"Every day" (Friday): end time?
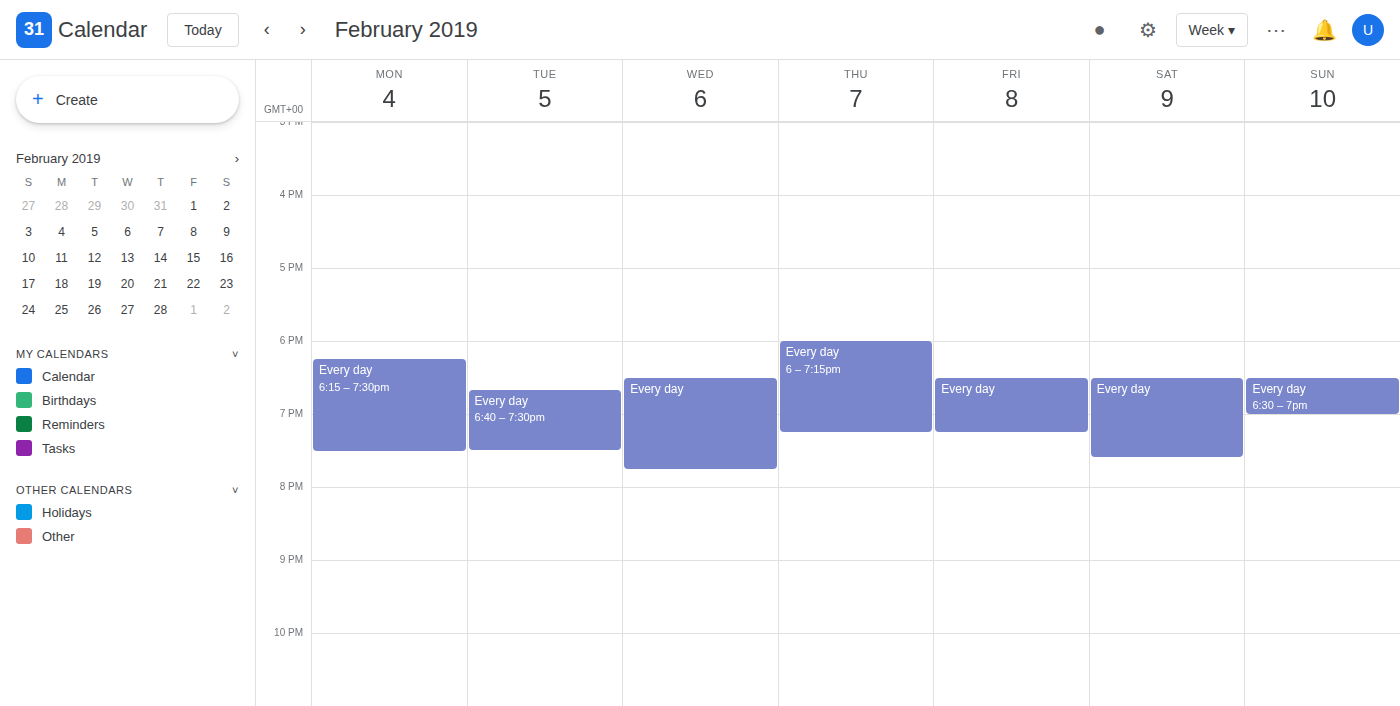
7:15 PM